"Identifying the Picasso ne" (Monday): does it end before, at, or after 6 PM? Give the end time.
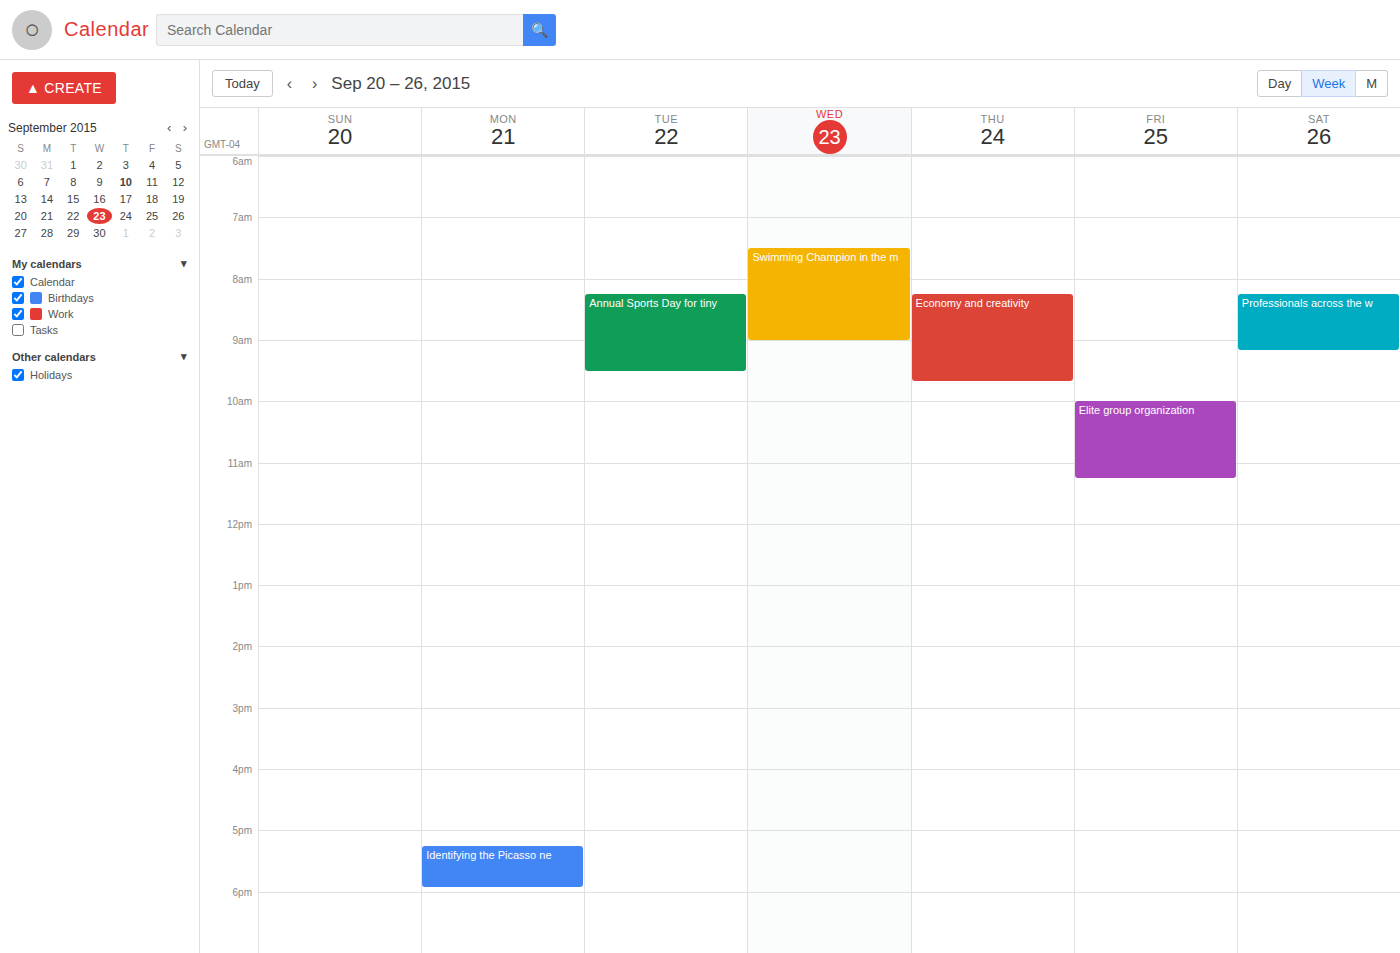
5:55 PM -- before 6 PM, 5 minutes above the 6 PM line.